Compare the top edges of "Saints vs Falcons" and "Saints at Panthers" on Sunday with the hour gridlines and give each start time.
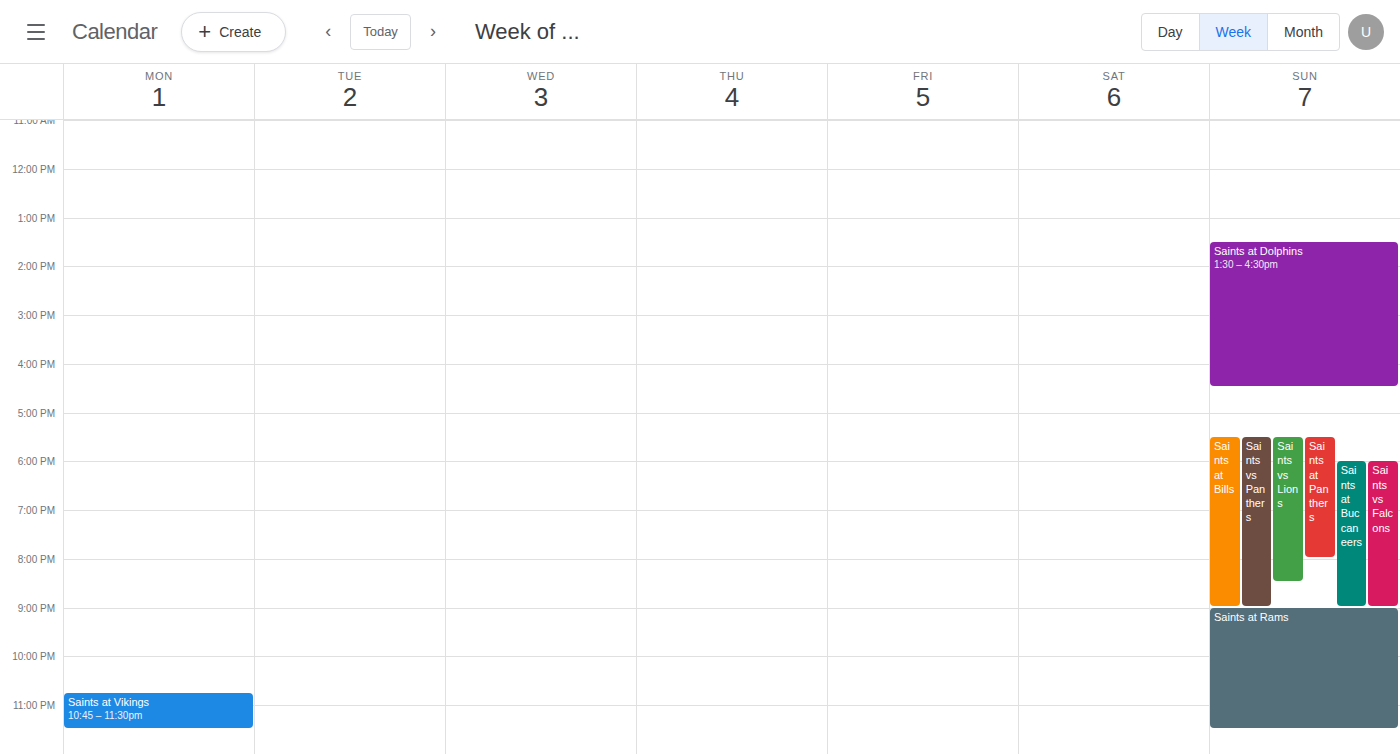
"Saints vs Falcons": 6:00 PM, exactly on the 6 PM line. "Saints at Panthers": 5:30 PM, halfway between the 5 PM and 6 PM lines.